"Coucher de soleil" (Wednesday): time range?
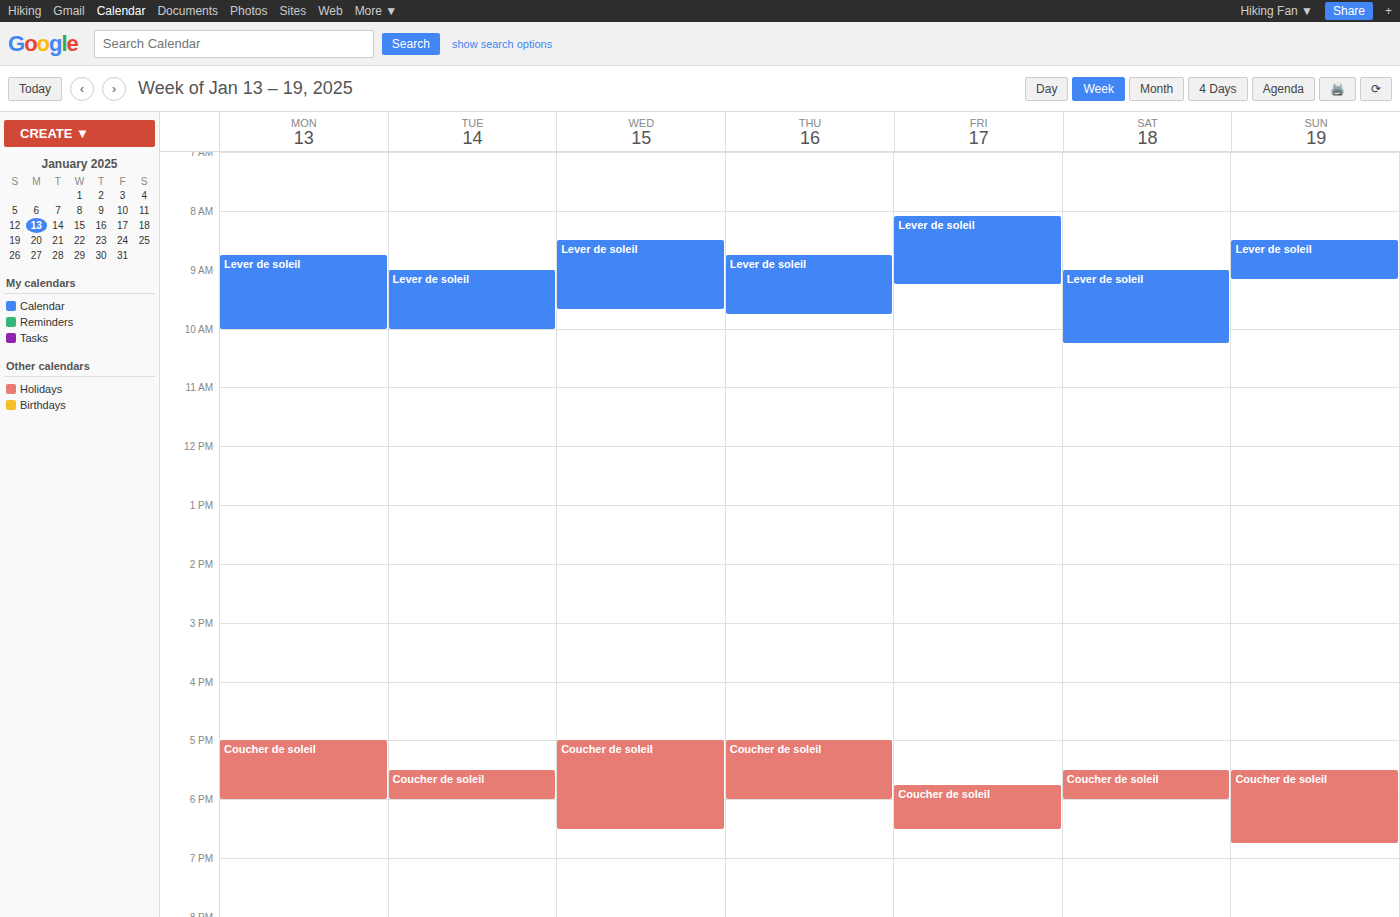
17:00 to 18:30